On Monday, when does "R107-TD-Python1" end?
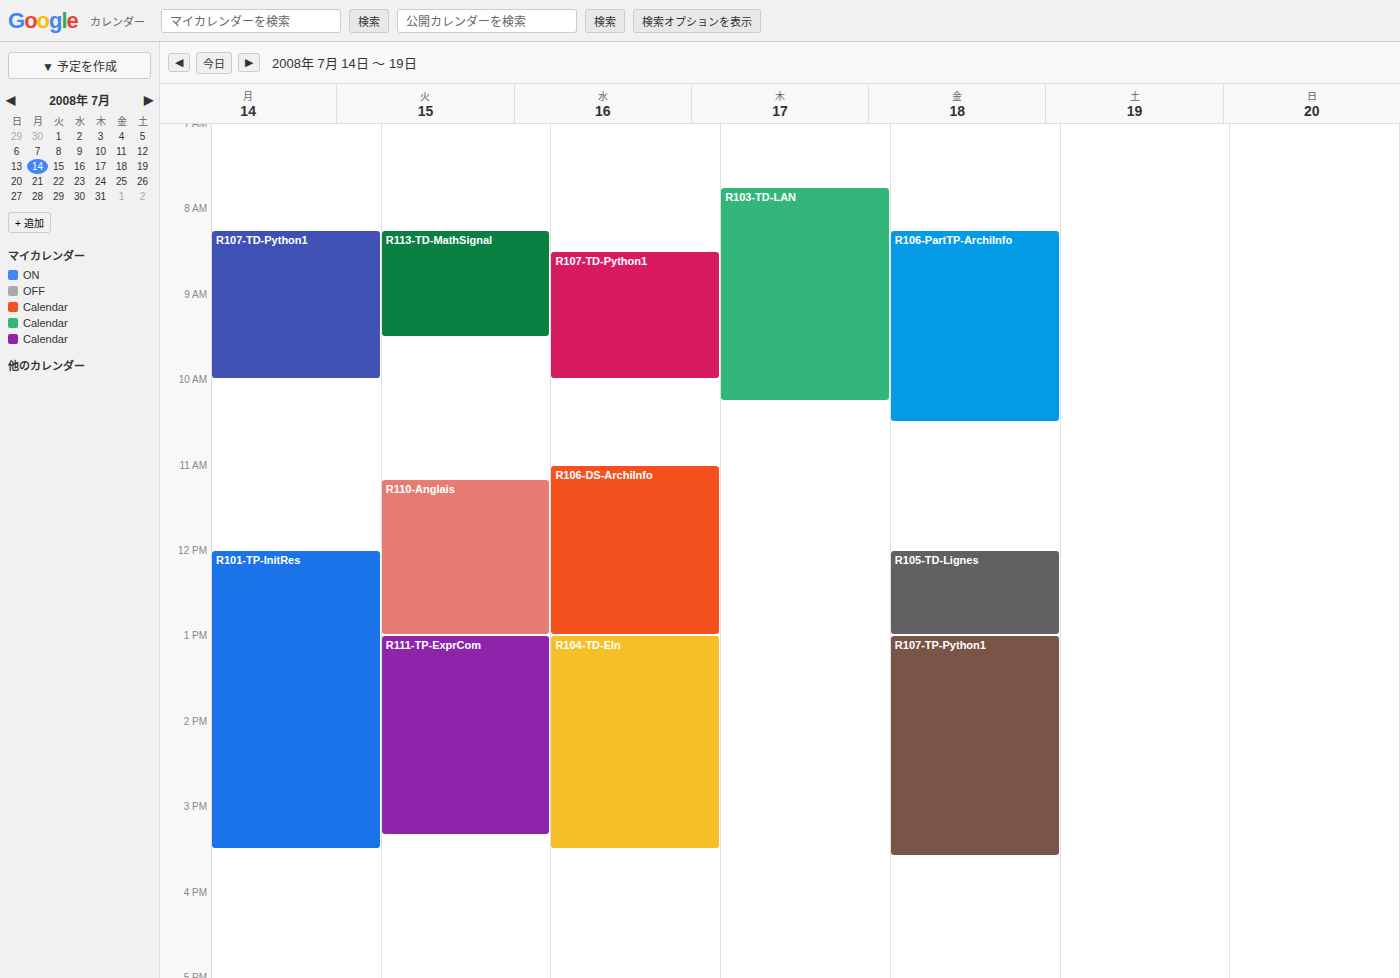
10:00 AM